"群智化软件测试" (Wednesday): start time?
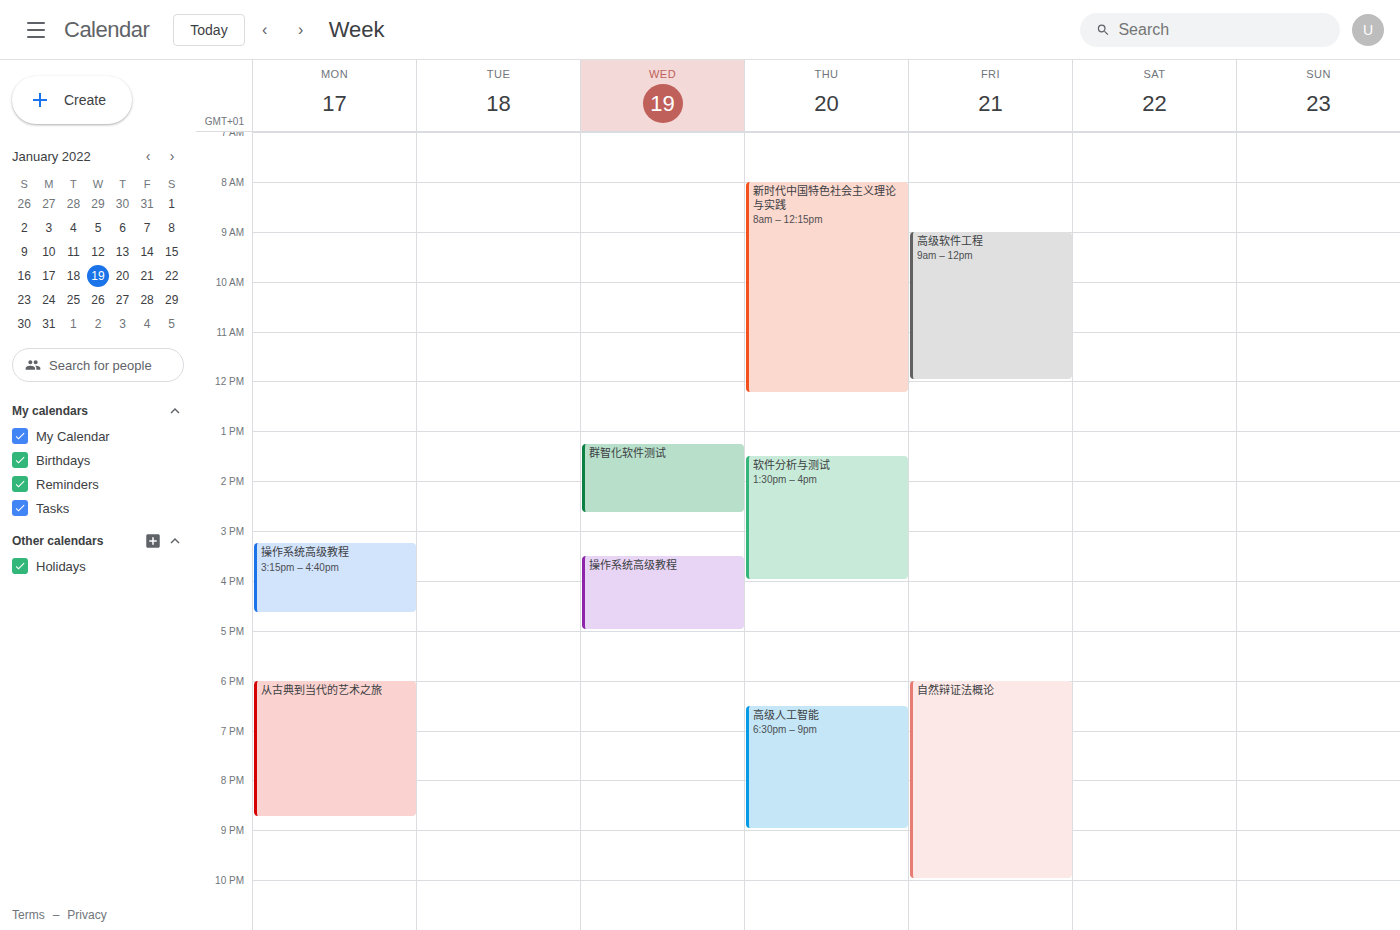
1:15 PM